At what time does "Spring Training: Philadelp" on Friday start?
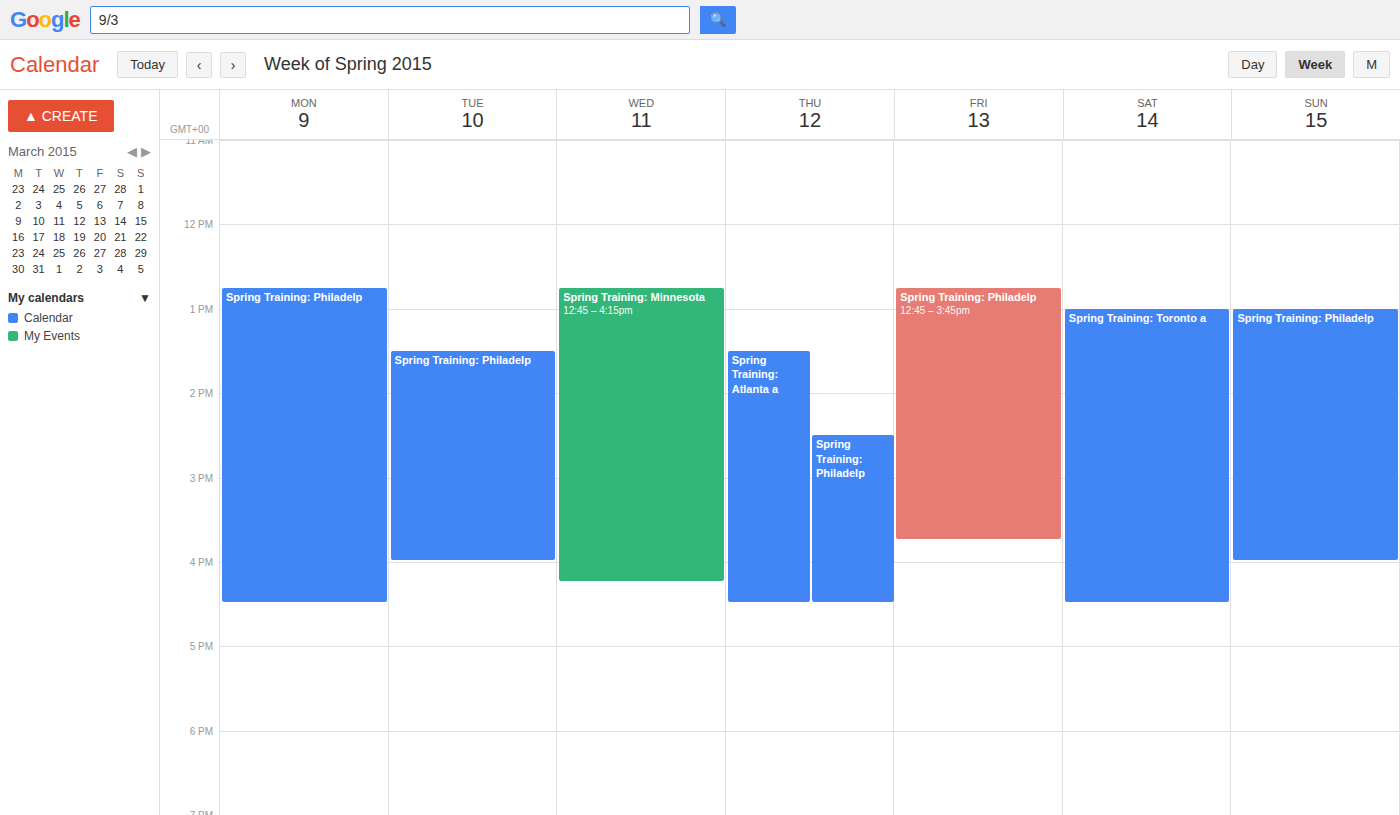
12:45 PM